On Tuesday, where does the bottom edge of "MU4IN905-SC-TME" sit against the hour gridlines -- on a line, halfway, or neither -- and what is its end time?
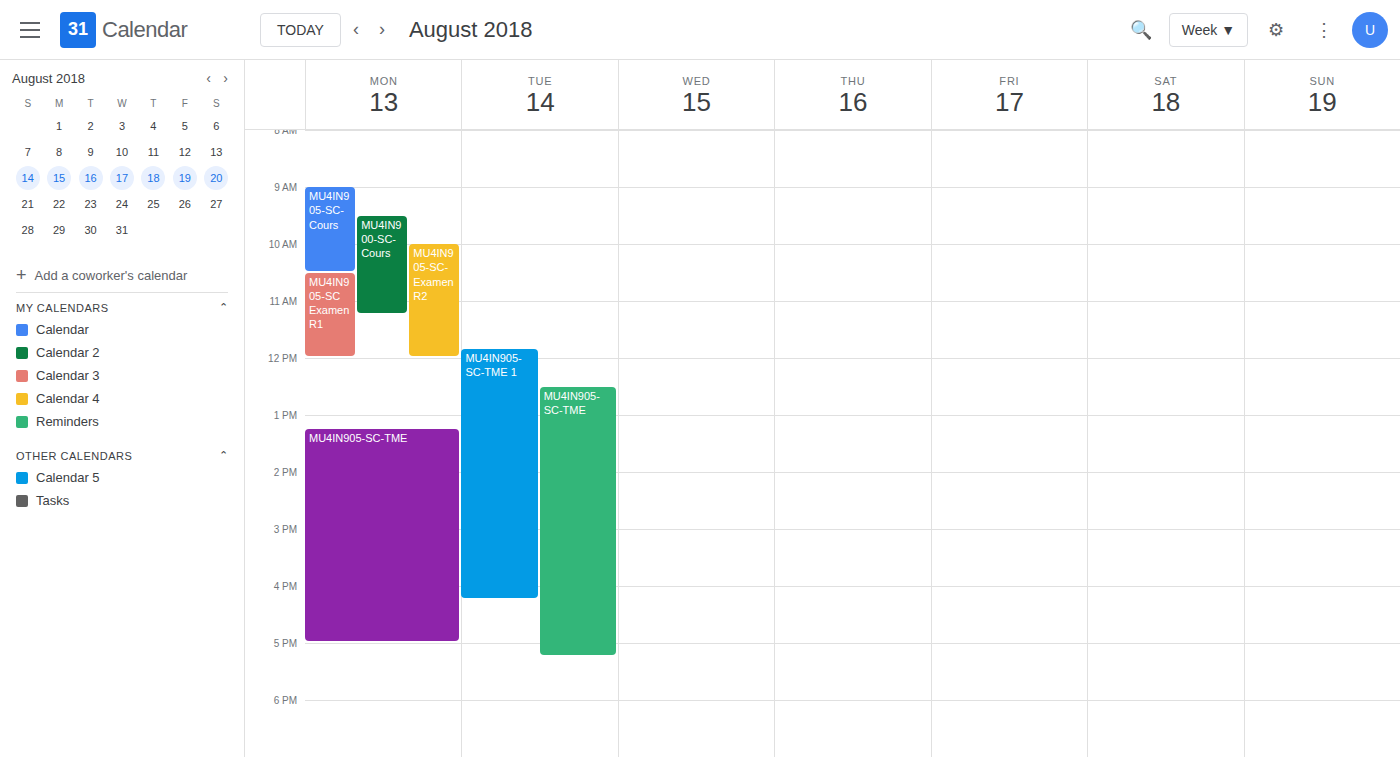
5:15 PM -- neither: a quarter of the way from the 5 PM line to the 6 PM line.